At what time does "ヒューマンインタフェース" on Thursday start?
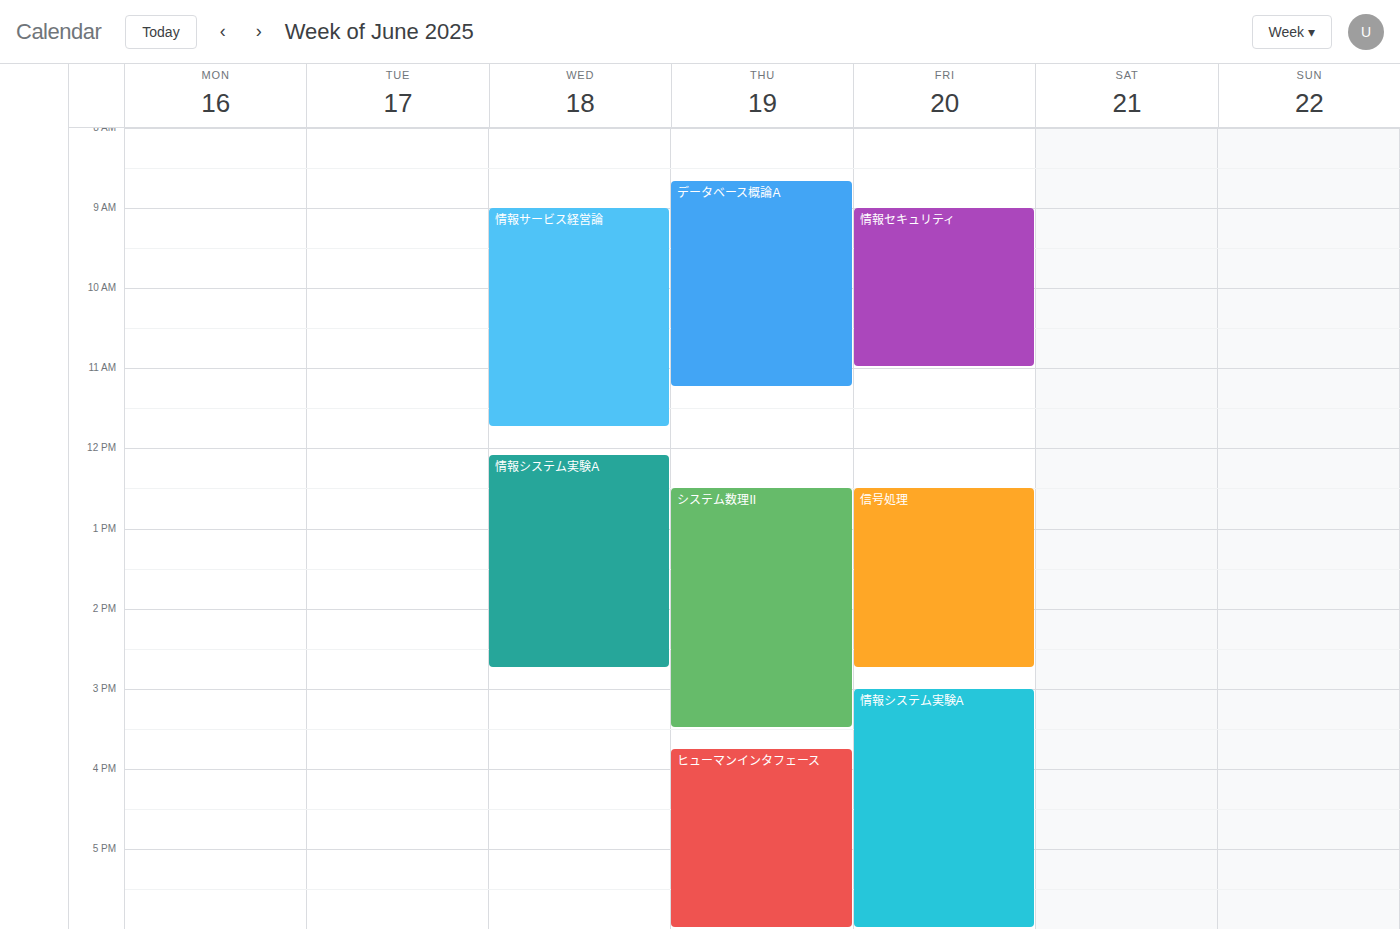
3:45 PM